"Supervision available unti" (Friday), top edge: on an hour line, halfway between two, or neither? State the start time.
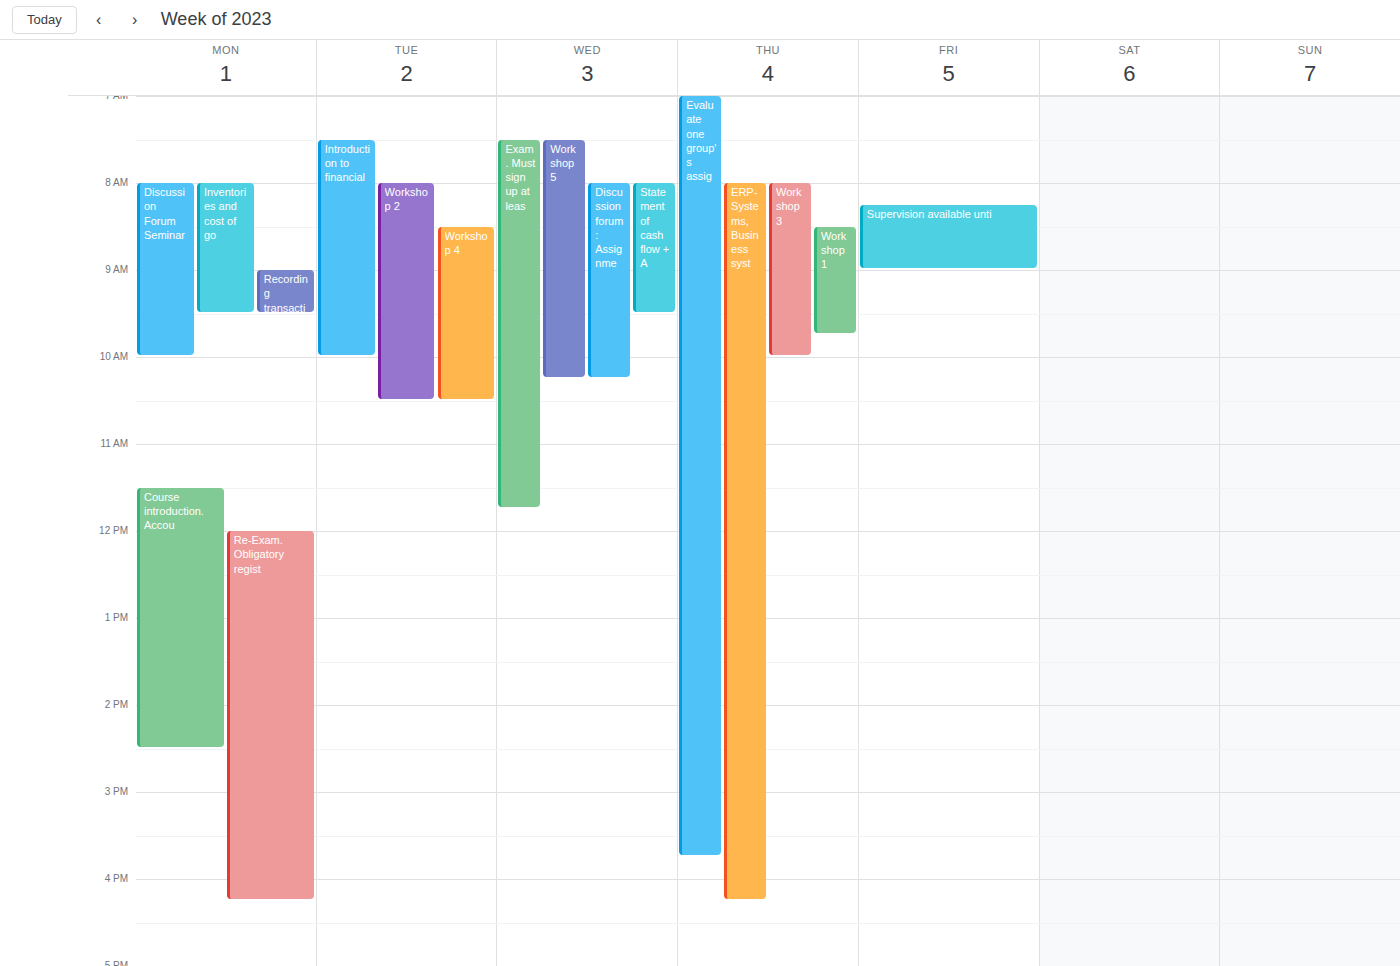
08:15 -- neither: a quarter of the way from the 08:00 line to the 09:00 line.